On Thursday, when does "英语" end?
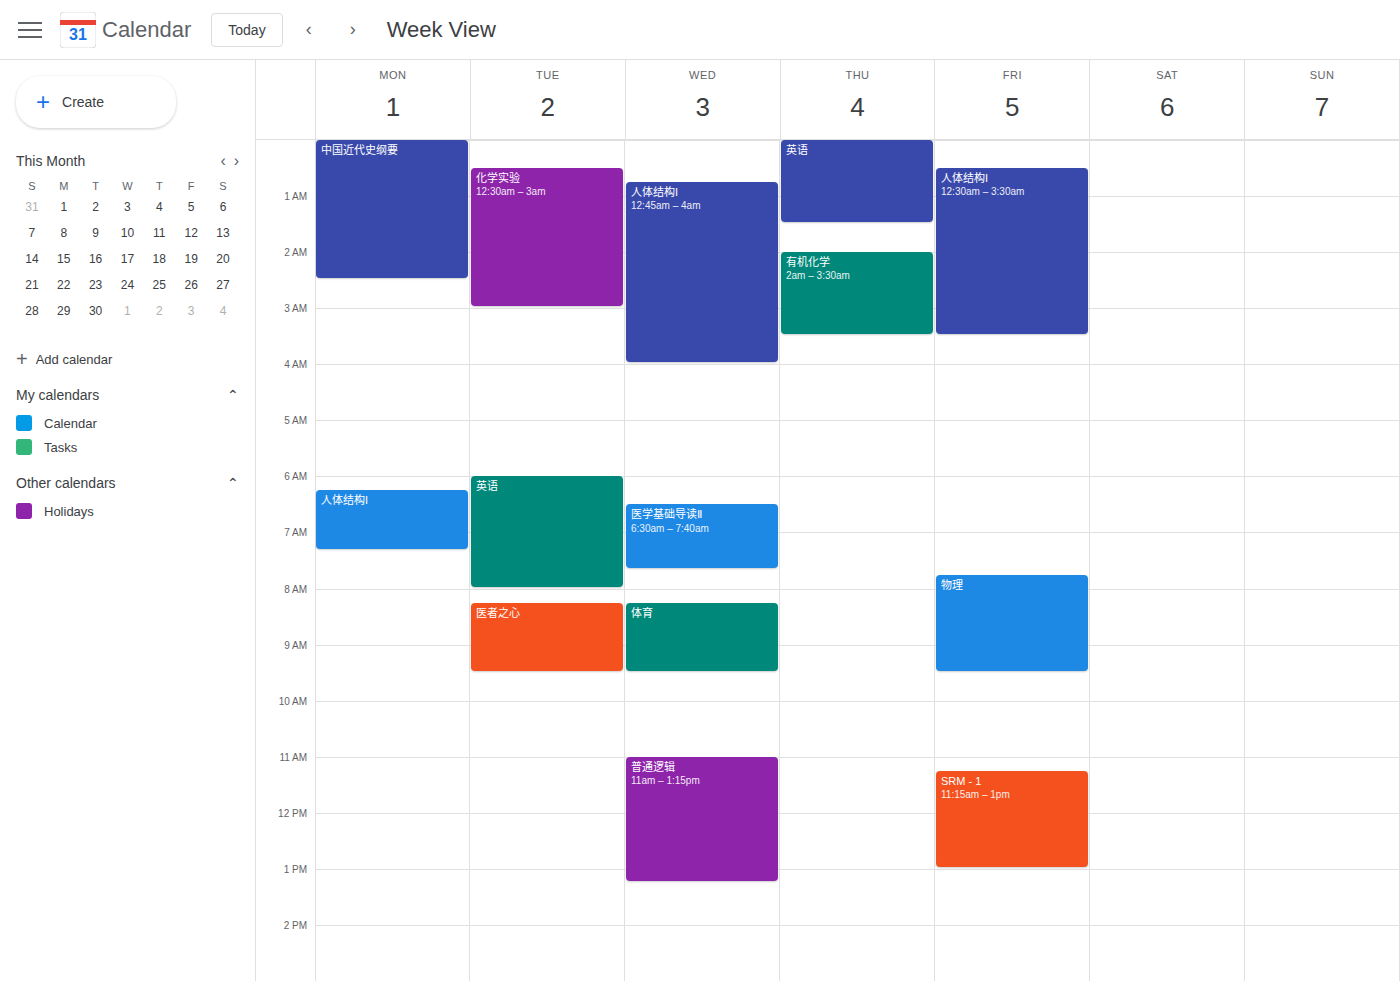
1:30 AM